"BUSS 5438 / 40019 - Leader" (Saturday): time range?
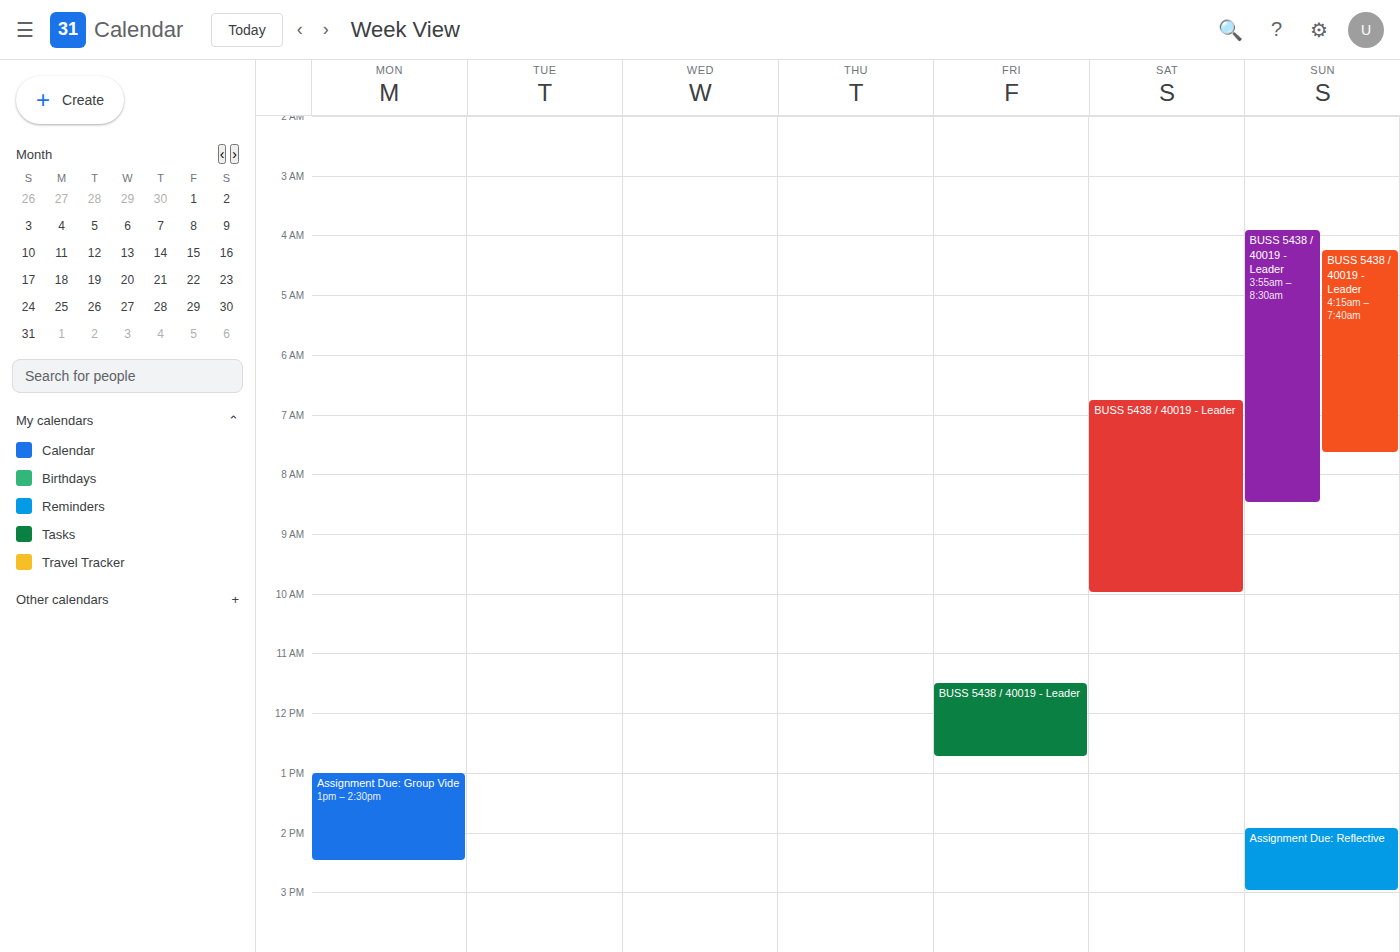
6:45 AM to 10:00 AM